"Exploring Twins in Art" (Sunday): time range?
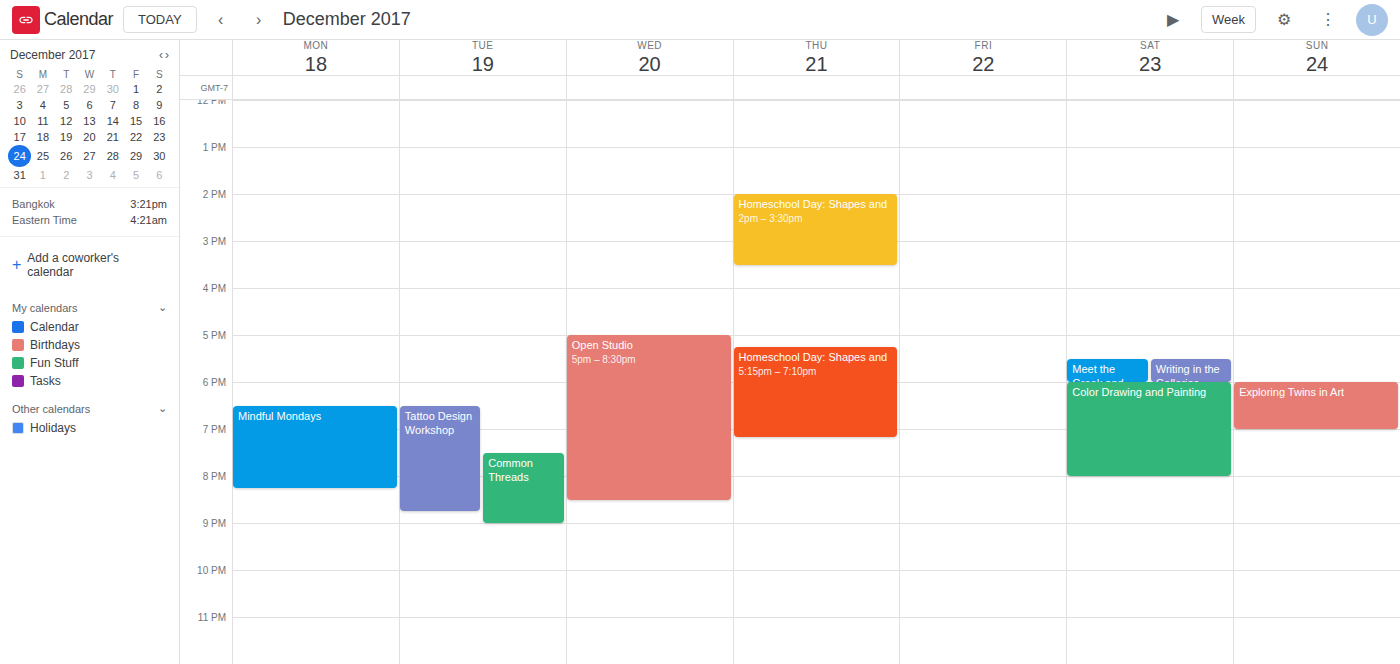
6:00 PM to 7:00 PM